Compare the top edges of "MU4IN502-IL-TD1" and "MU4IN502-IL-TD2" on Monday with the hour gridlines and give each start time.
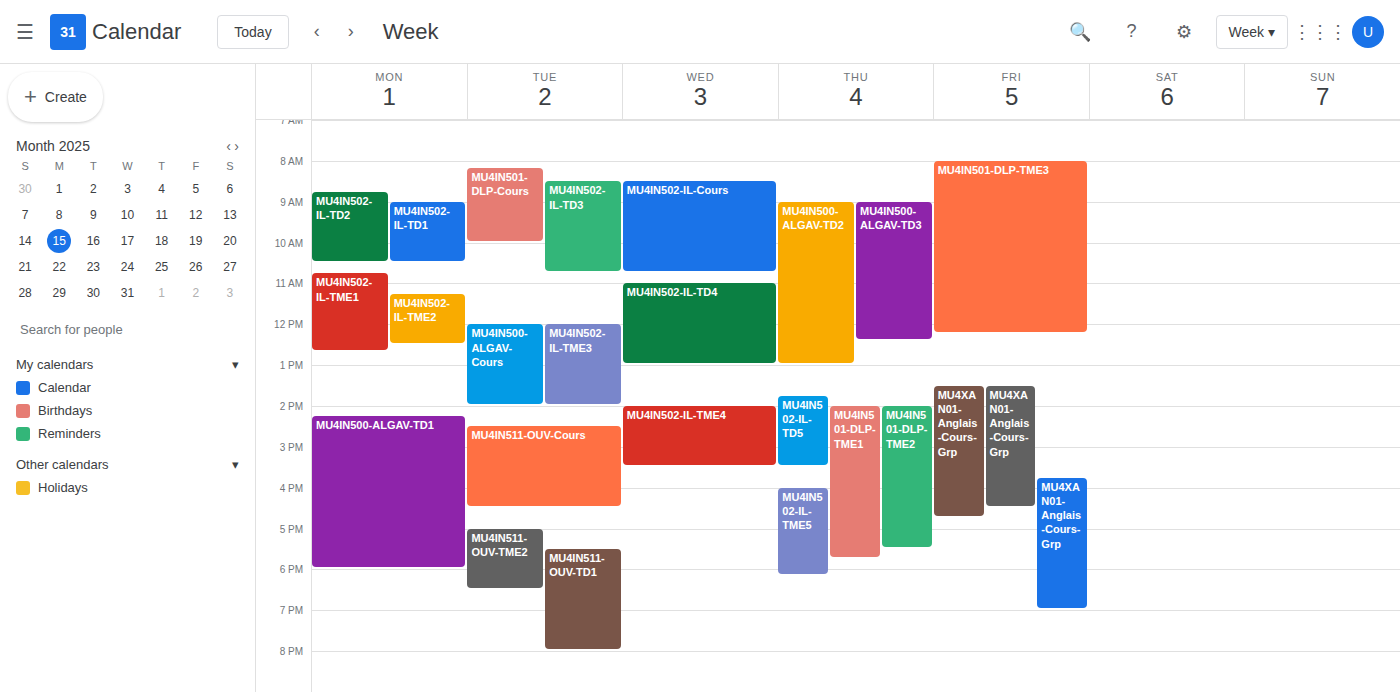
"MU4IN502-IL-TD1": 9:00 AM, exactly on the 9 AM line. "MU4IN502-IL-TD2": 8:45 AM, neither: three quarters of the way from the 8 AM line to the 9 AM line.